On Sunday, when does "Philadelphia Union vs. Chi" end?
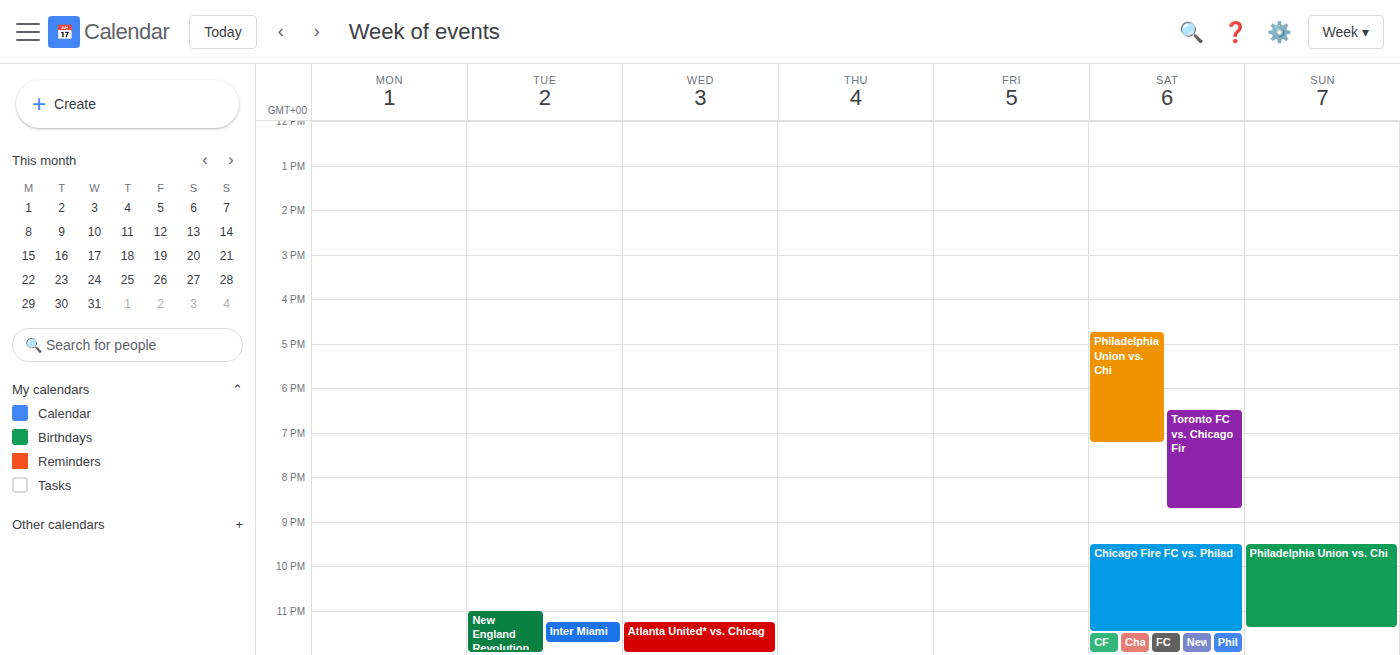
11:25 PM